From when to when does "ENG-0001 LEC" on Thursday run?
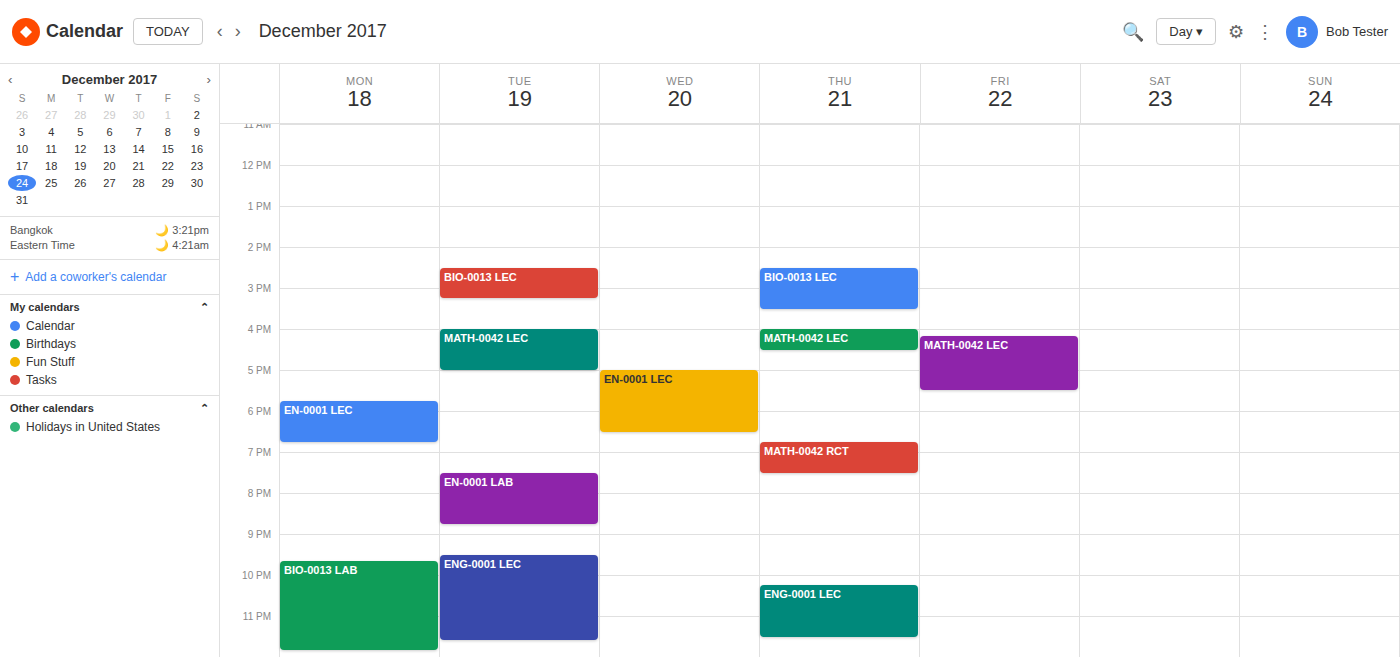
22:15 to 23:30